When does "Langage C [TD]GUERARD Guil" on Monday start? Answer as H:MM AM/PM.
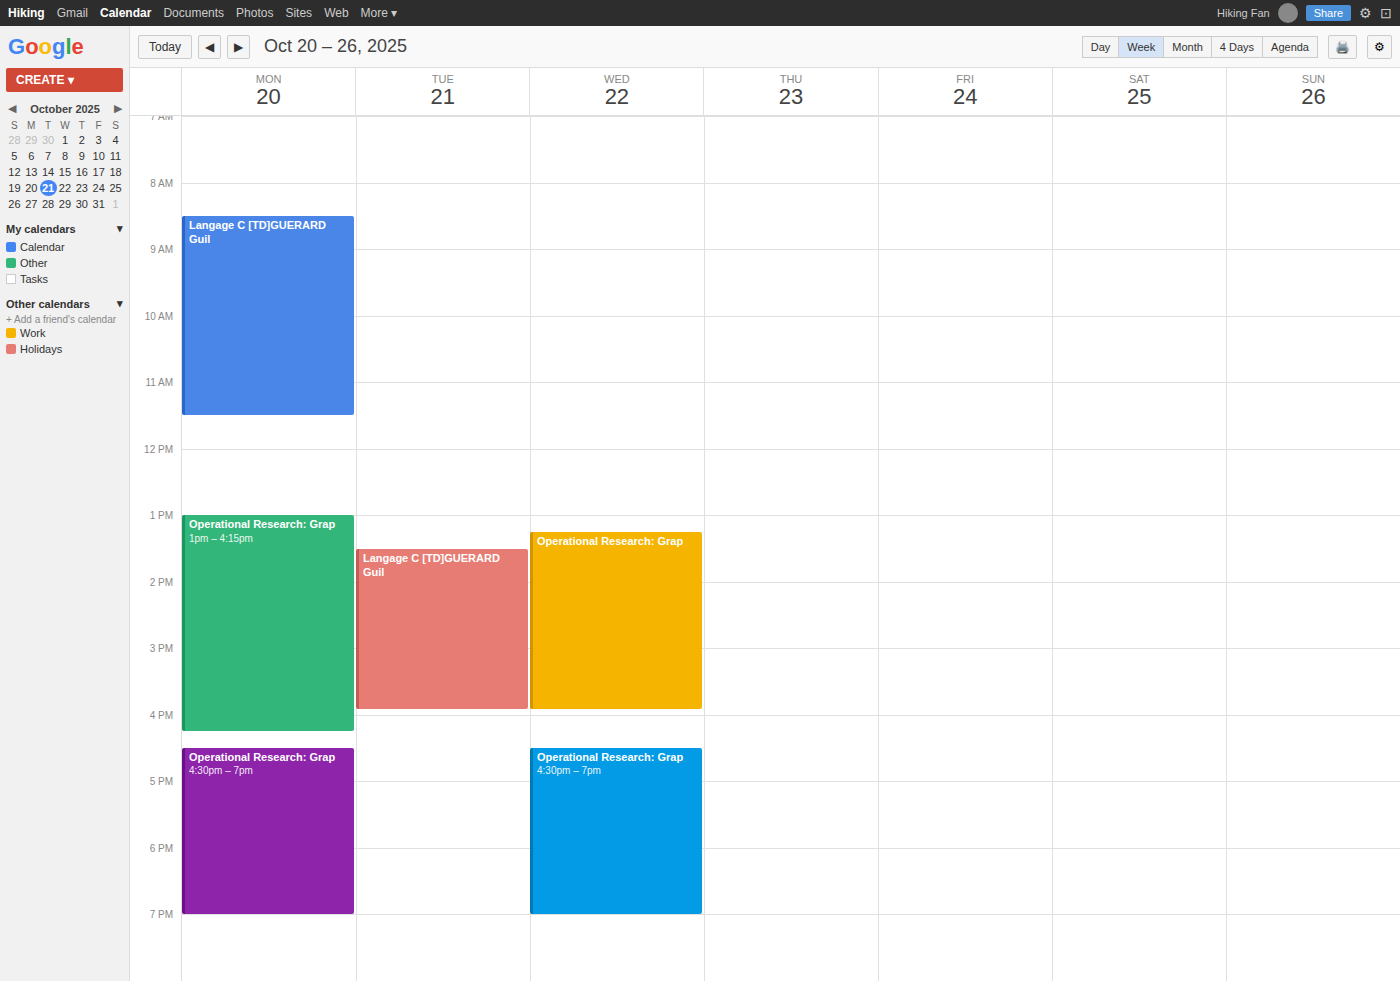
8:30 AM